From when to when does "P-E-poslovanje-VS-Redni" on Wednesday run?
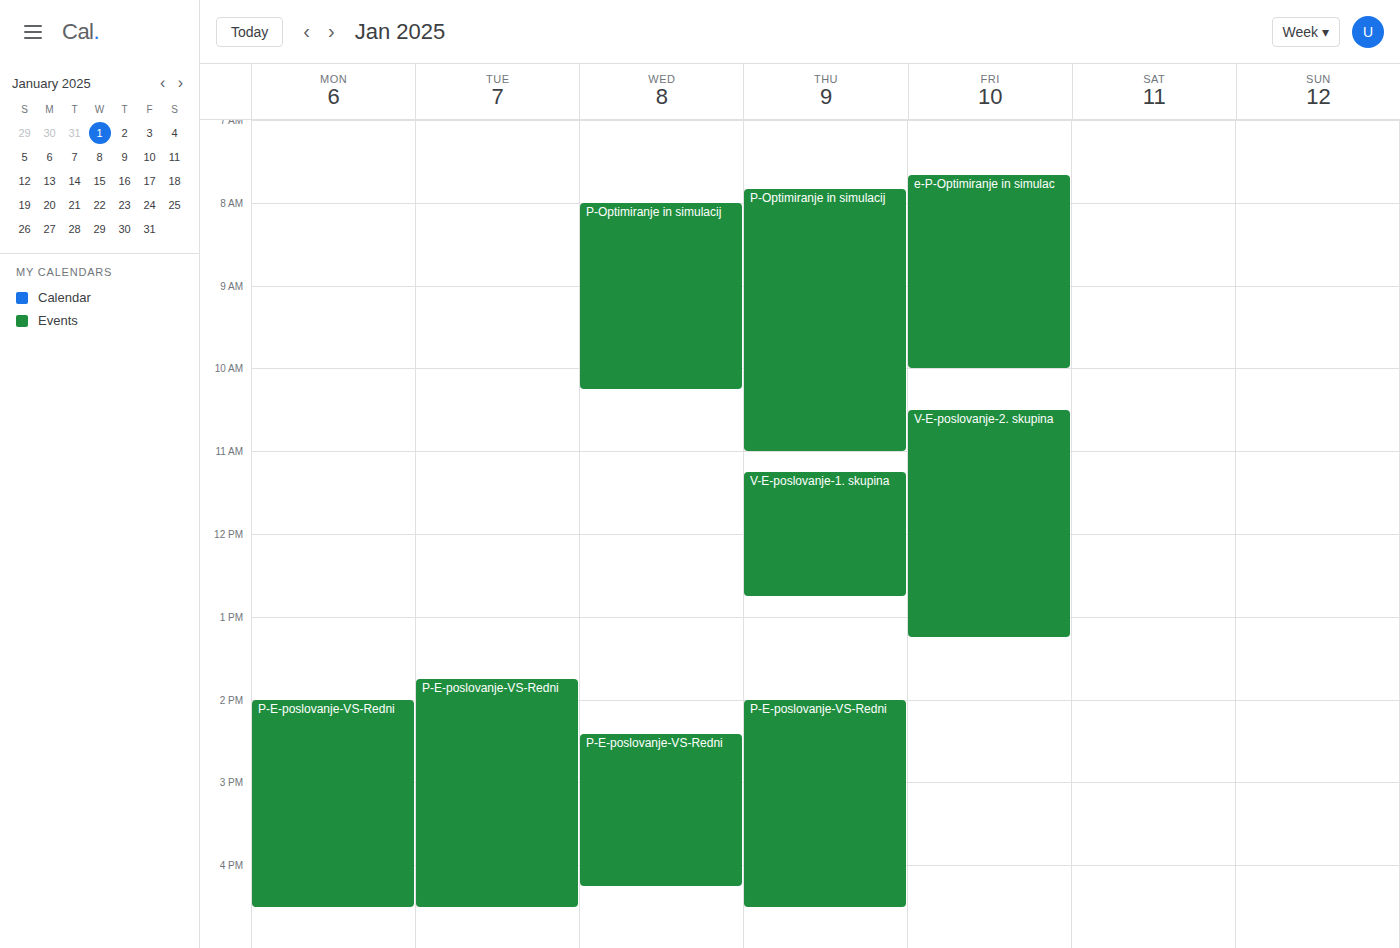
14:25 to 16:15